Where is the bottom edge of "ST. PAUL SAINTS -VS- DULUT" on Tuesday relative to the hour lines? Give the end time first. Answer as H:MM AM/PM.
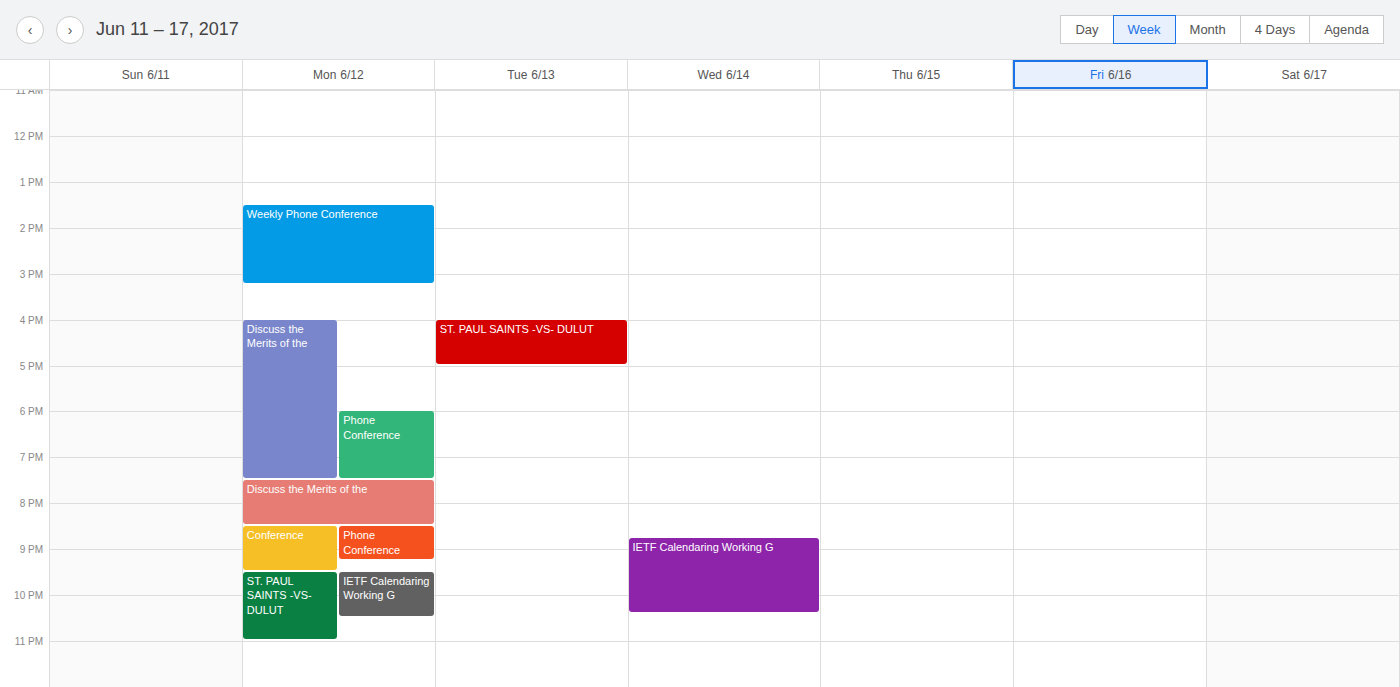
5:00 PM -- exactly on the 5 PM line.